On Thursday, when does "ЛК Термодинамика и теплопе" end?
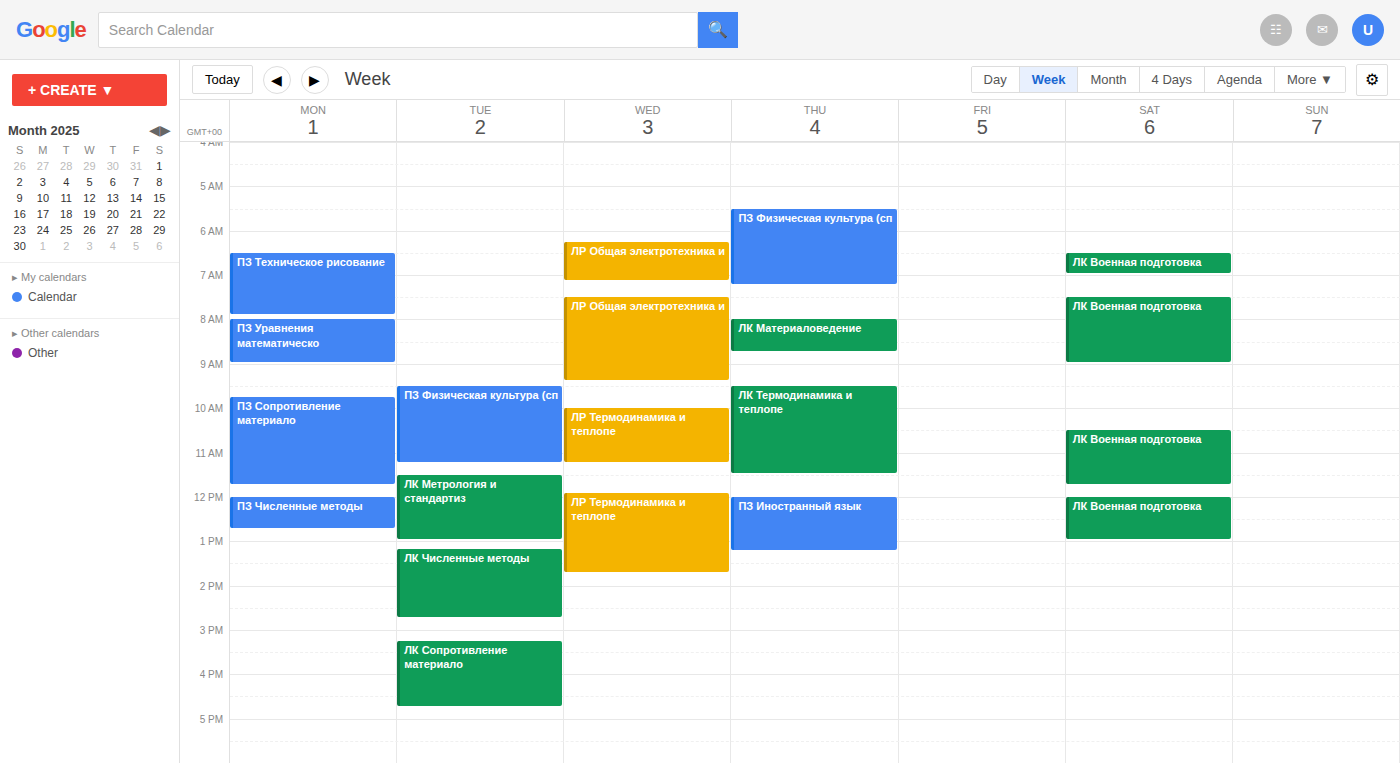
11:30 AM